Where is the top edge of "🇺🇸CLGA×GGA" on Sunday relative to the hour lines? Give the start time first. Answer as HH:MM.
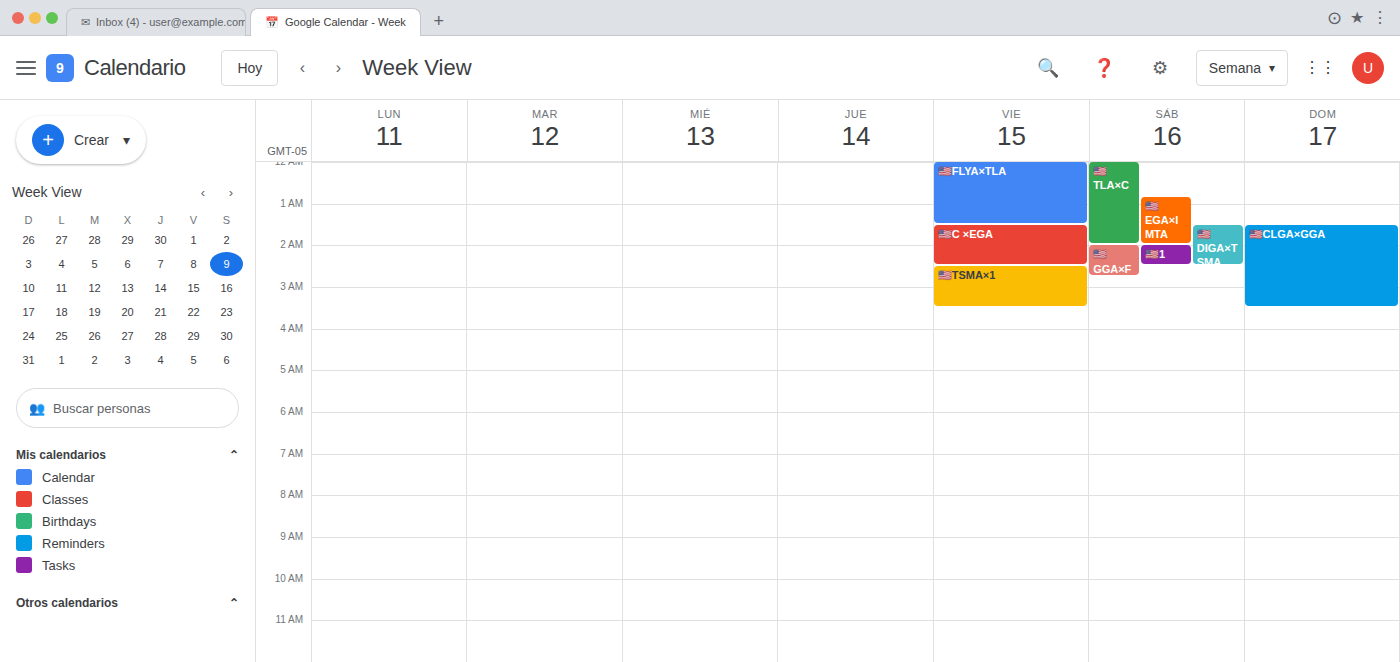
01:30 -- halfway between the 01:00 and 02:00 lines.